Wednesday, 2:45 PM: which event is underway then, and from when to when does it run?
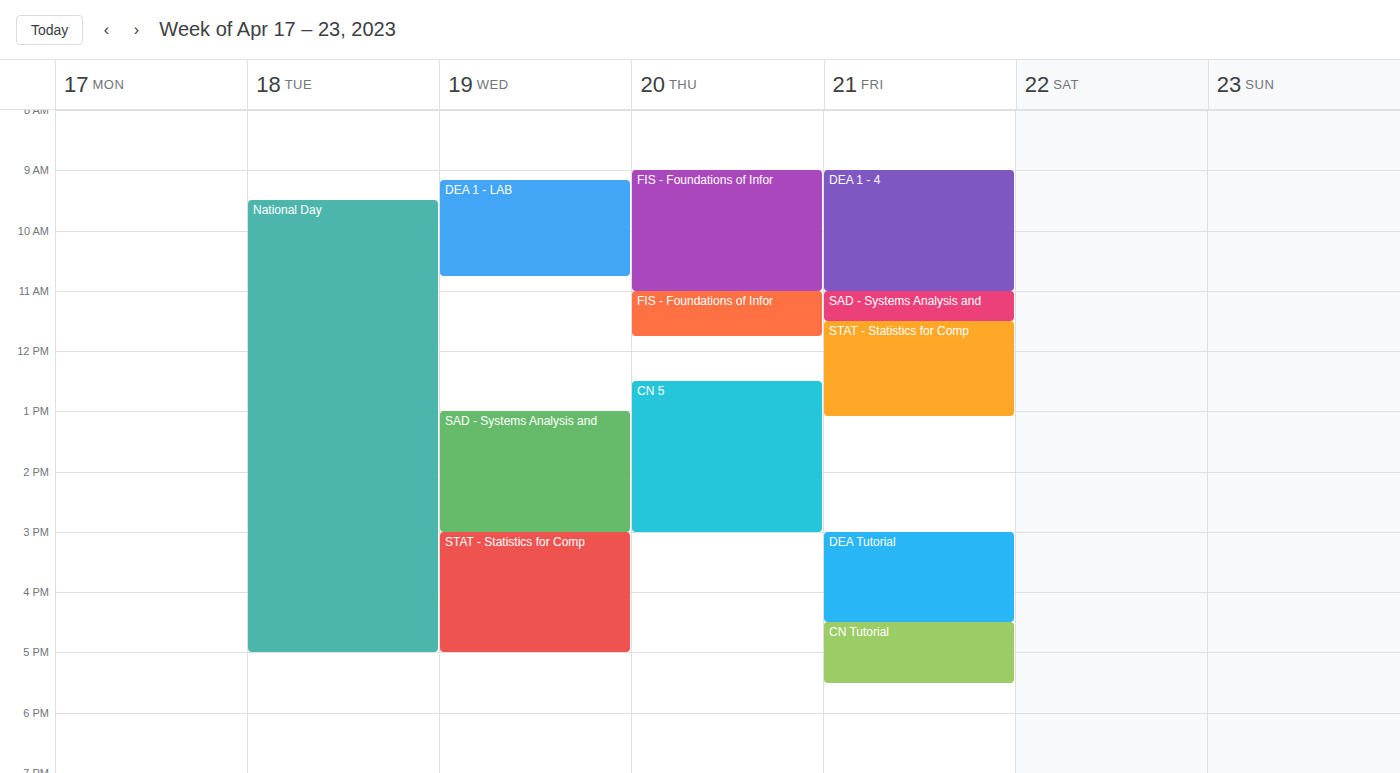
"SAD - Systems Analysis and", 1:00 PM to 3:00 PM